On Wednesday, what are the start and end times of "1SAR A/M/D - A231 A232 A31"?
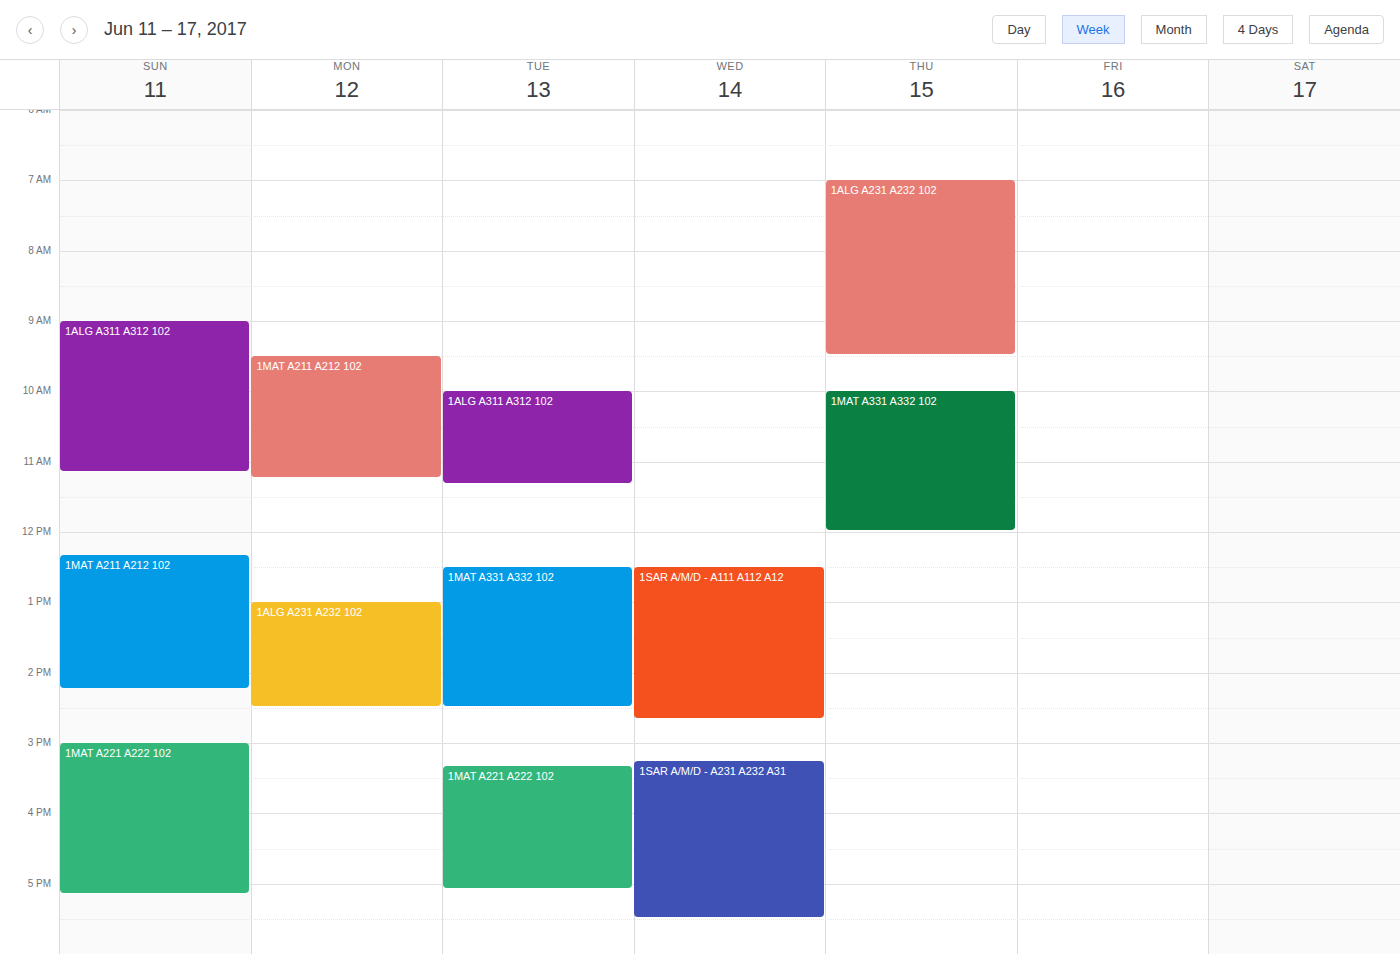
3:15 PM to 5:30 PM